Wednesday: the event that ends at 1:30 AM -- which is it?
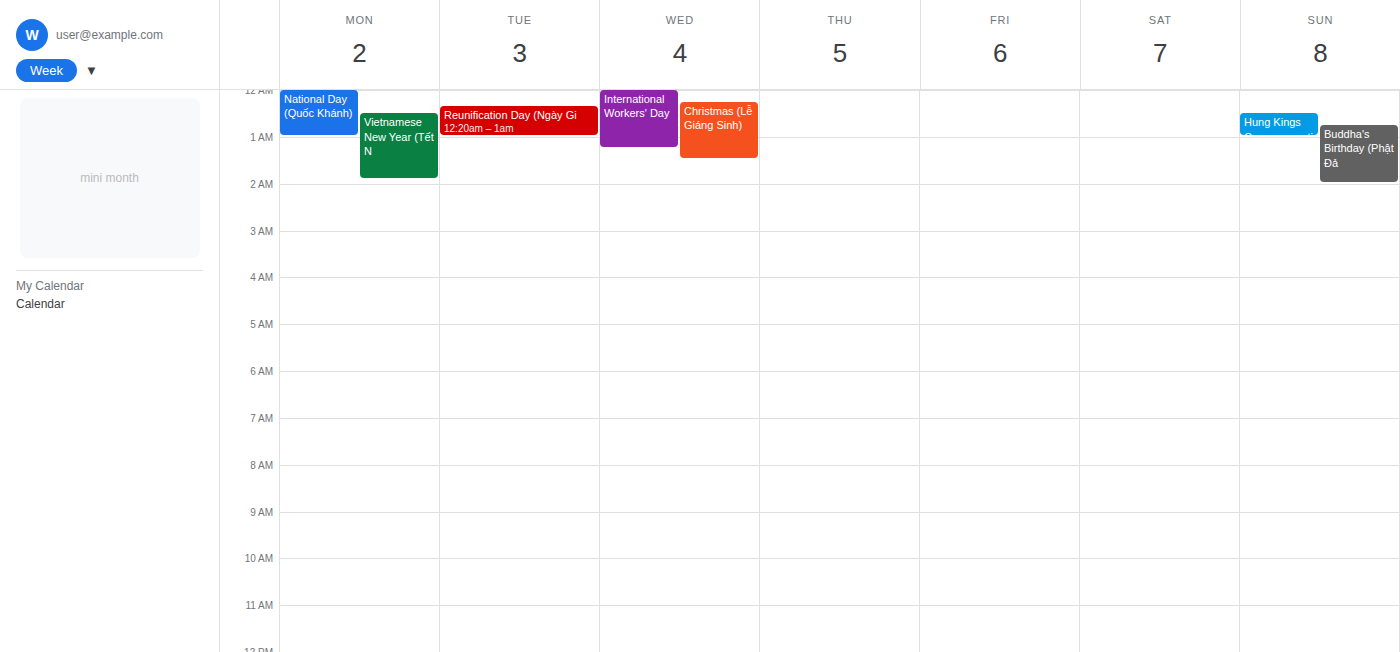
"Christmas (Lễ Giáng Sinh)"